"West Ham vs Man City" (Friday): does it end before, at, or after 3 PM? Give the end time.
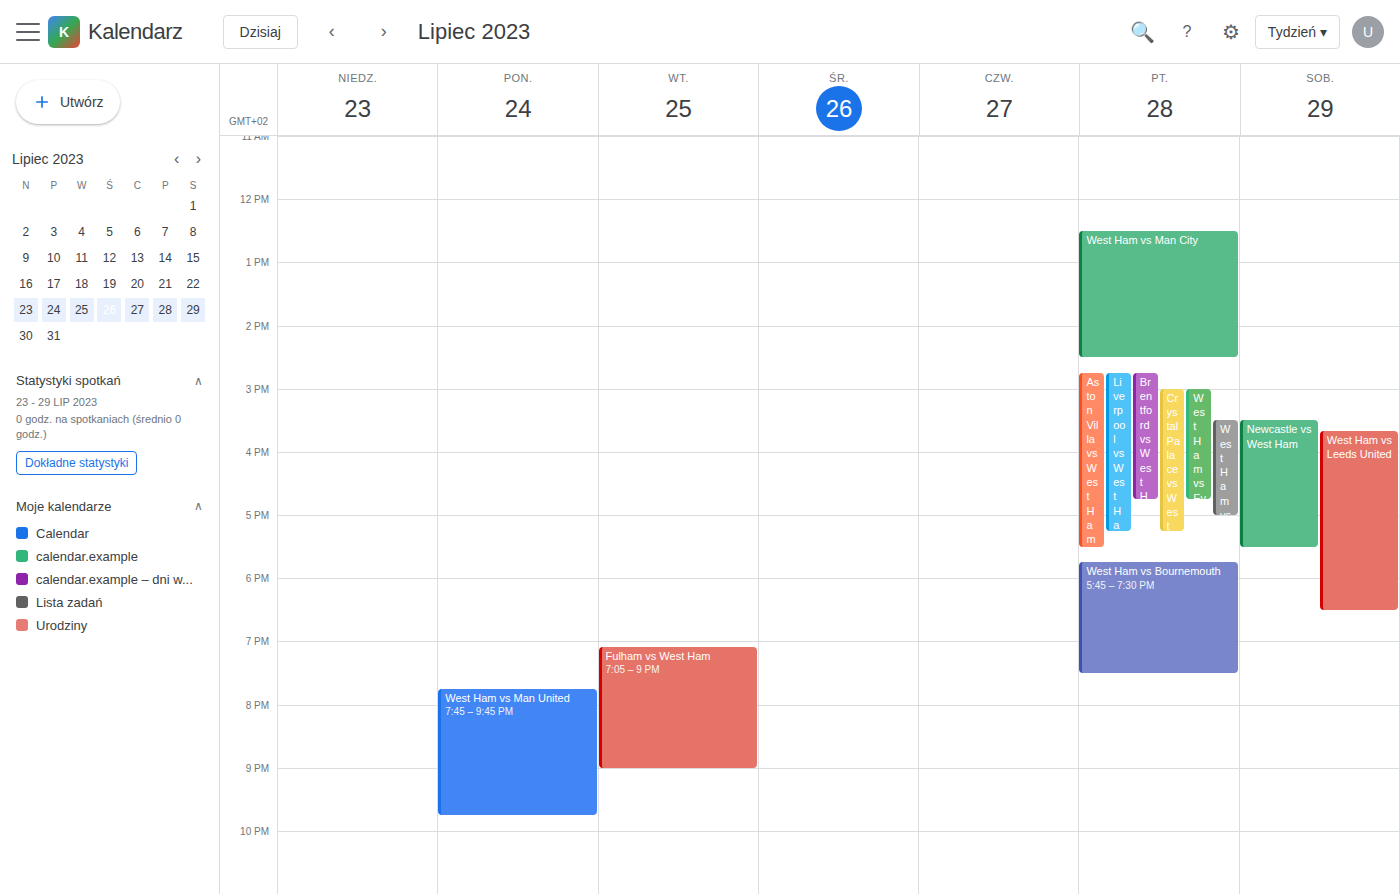
2:30 PM -- before 3 PM, 30 minutes above the 3 PM line.